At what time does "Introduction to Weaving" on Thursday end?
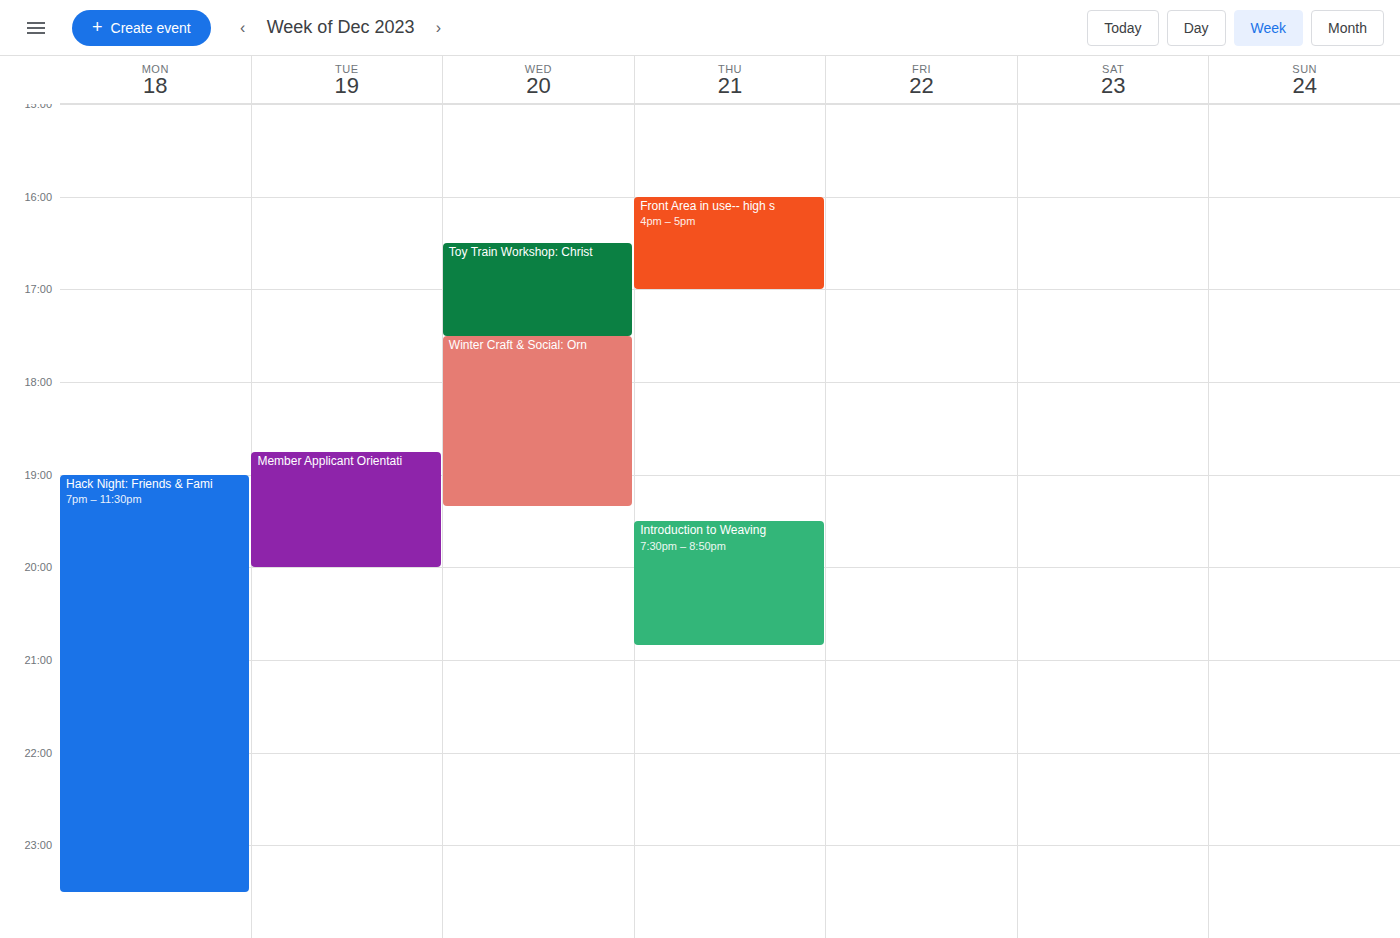
8:50 PM